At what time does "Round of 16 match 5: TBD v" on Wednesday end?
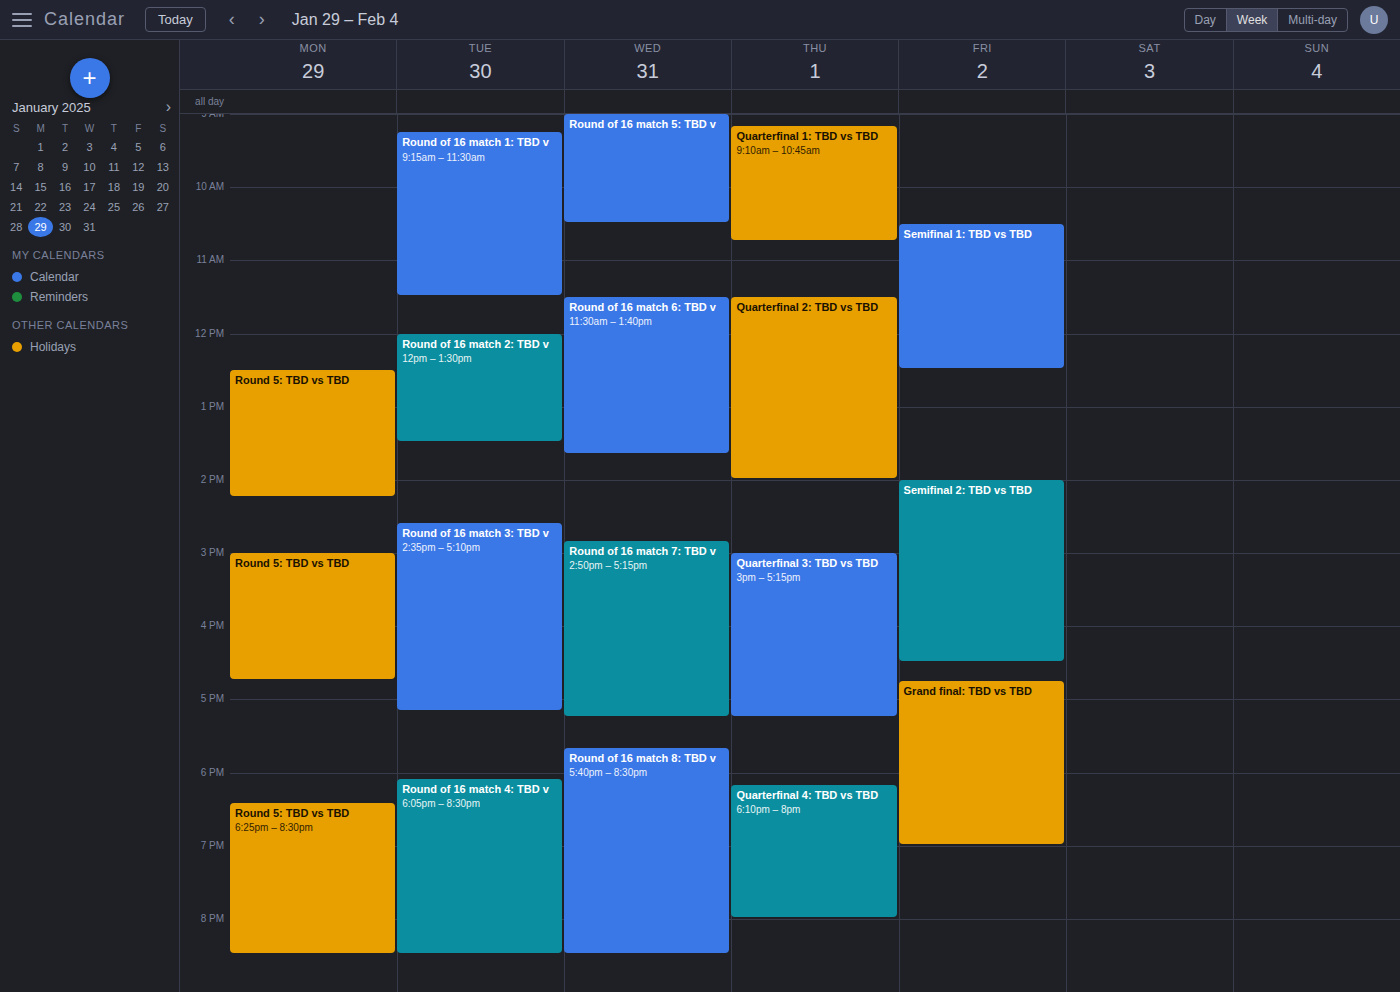
10:30 AM